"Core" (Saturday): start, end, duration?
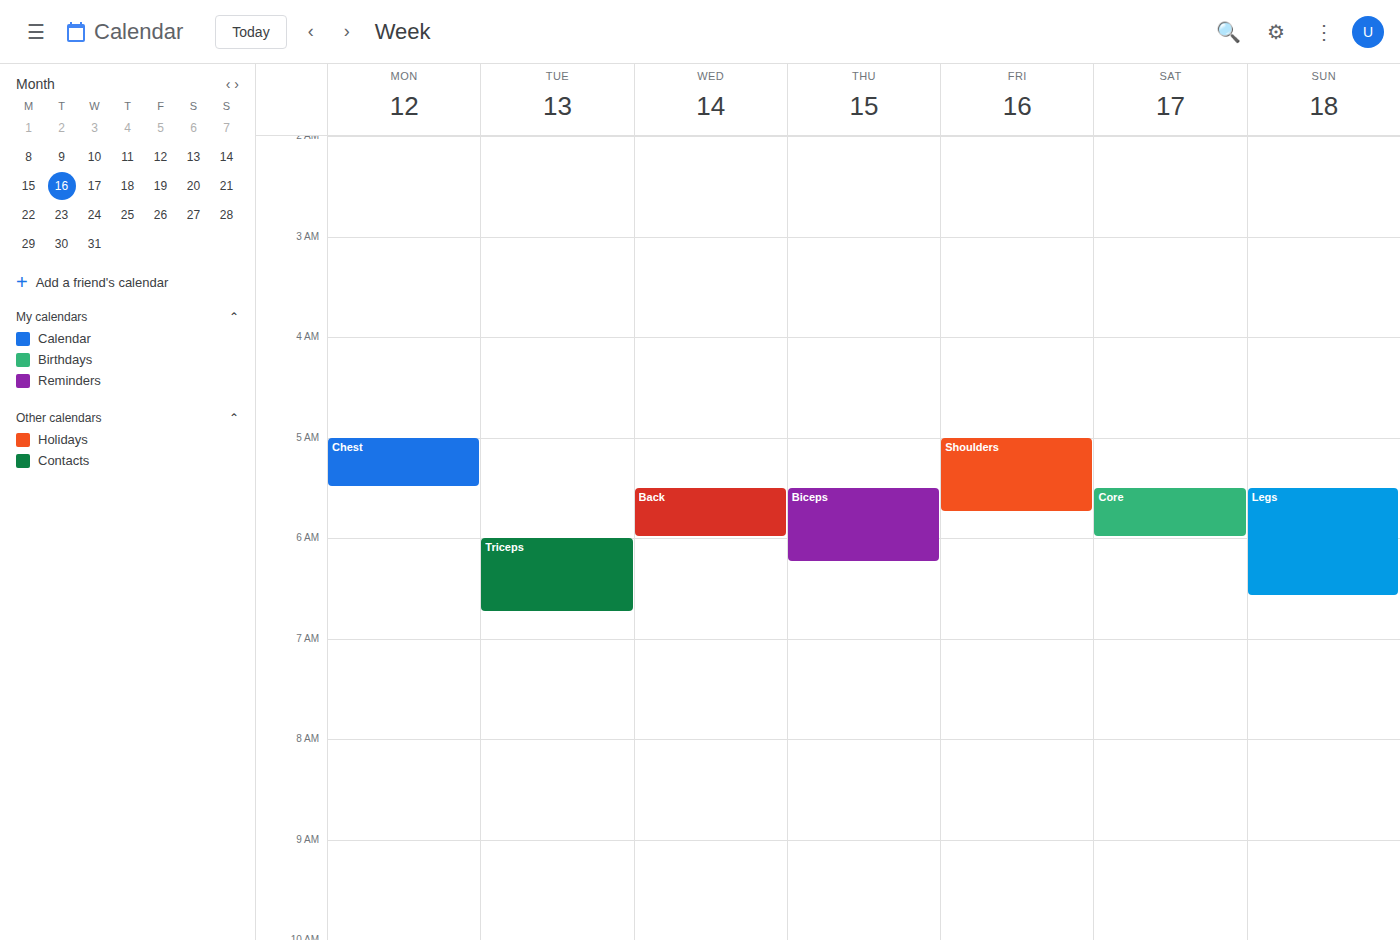
5:30 AM to 6:00 AM, 30 minutes